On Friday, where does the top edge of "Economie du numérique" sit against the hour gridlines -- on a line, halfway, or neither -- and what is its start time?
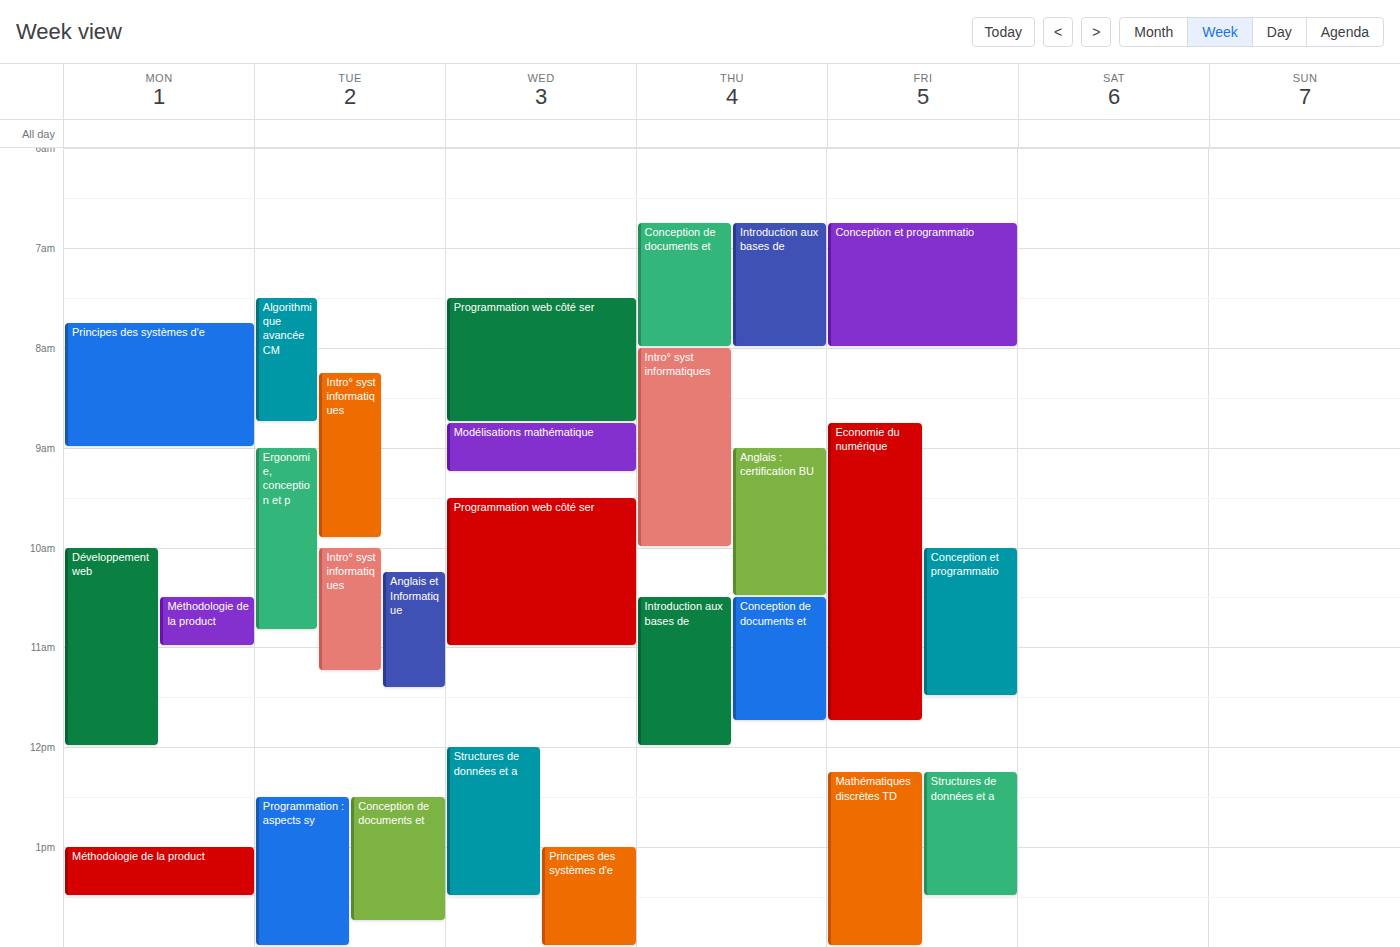
8:45 AM -- neither: three quarters of the way from the 8 AM line to the 9 AM line.